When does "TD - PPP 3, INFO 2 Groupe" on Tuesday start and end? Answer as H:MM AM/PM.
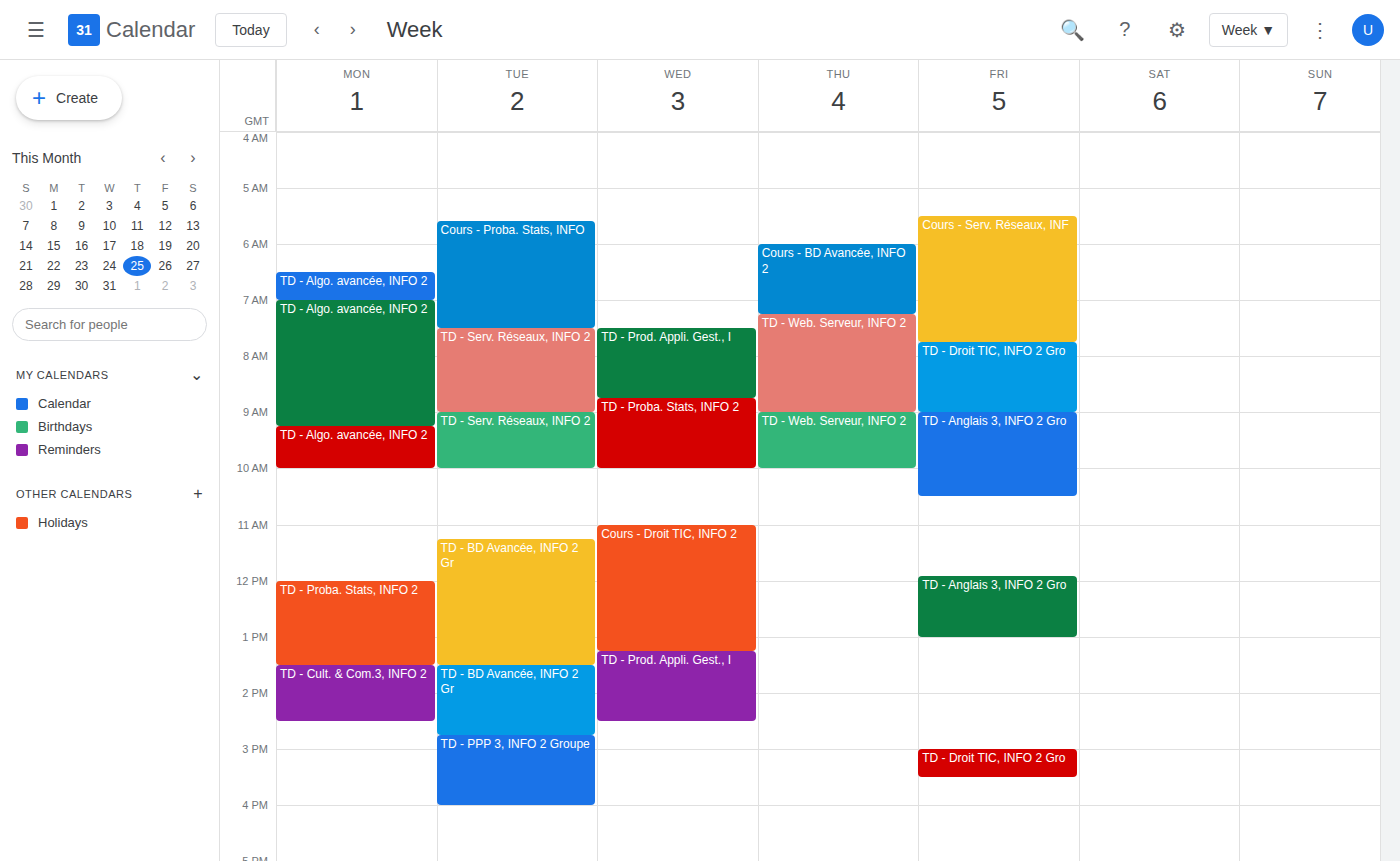
2:45 PM to 4:00 PM